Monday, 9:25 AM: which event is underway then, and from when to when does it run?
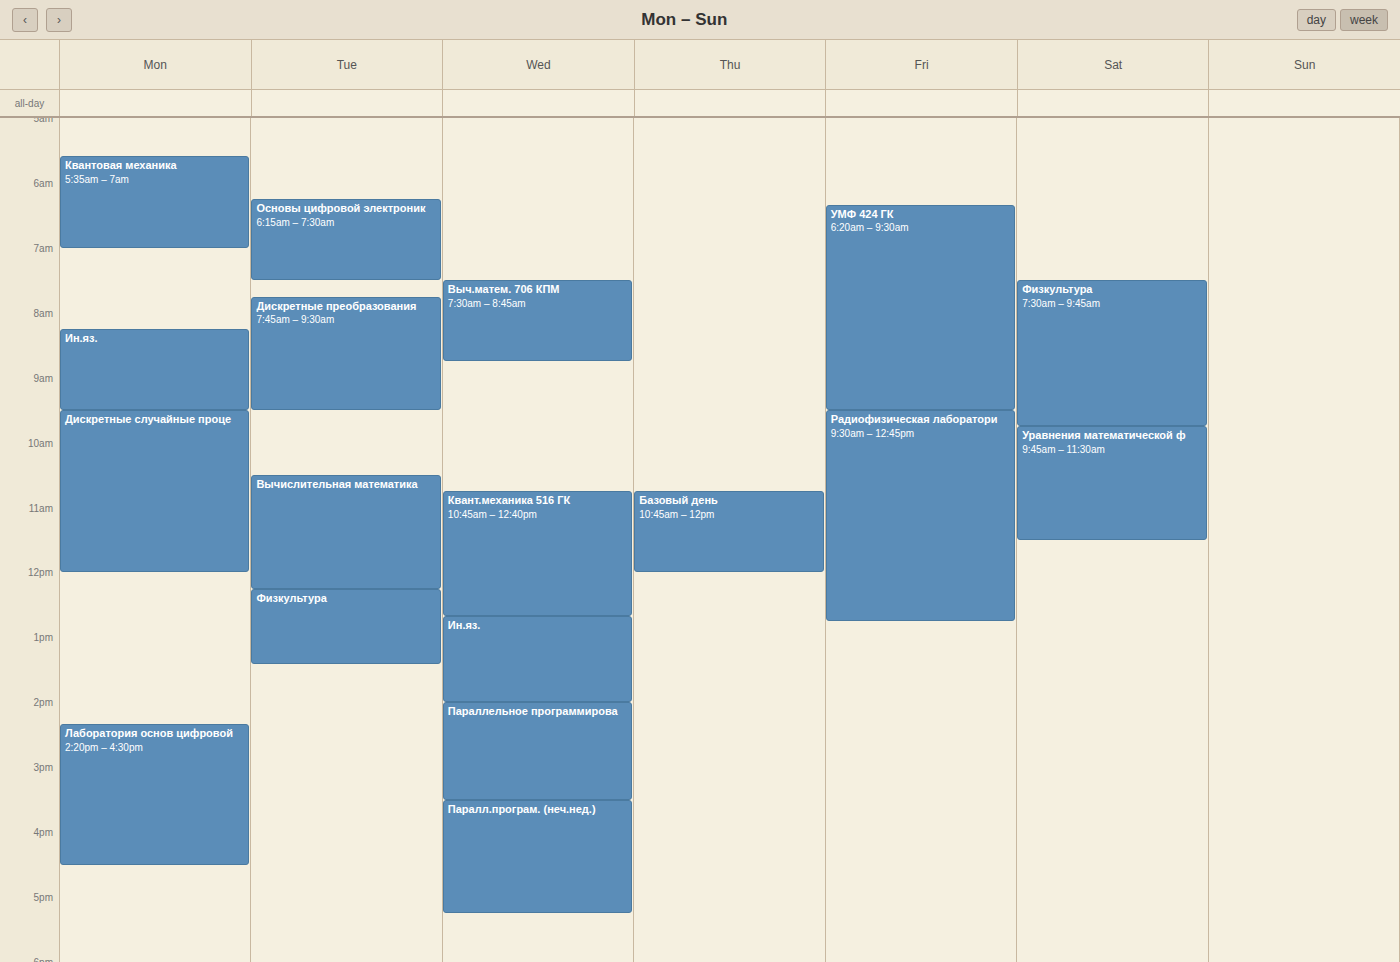
"Ин.яз.", 8:15 AM to 9:30 AM